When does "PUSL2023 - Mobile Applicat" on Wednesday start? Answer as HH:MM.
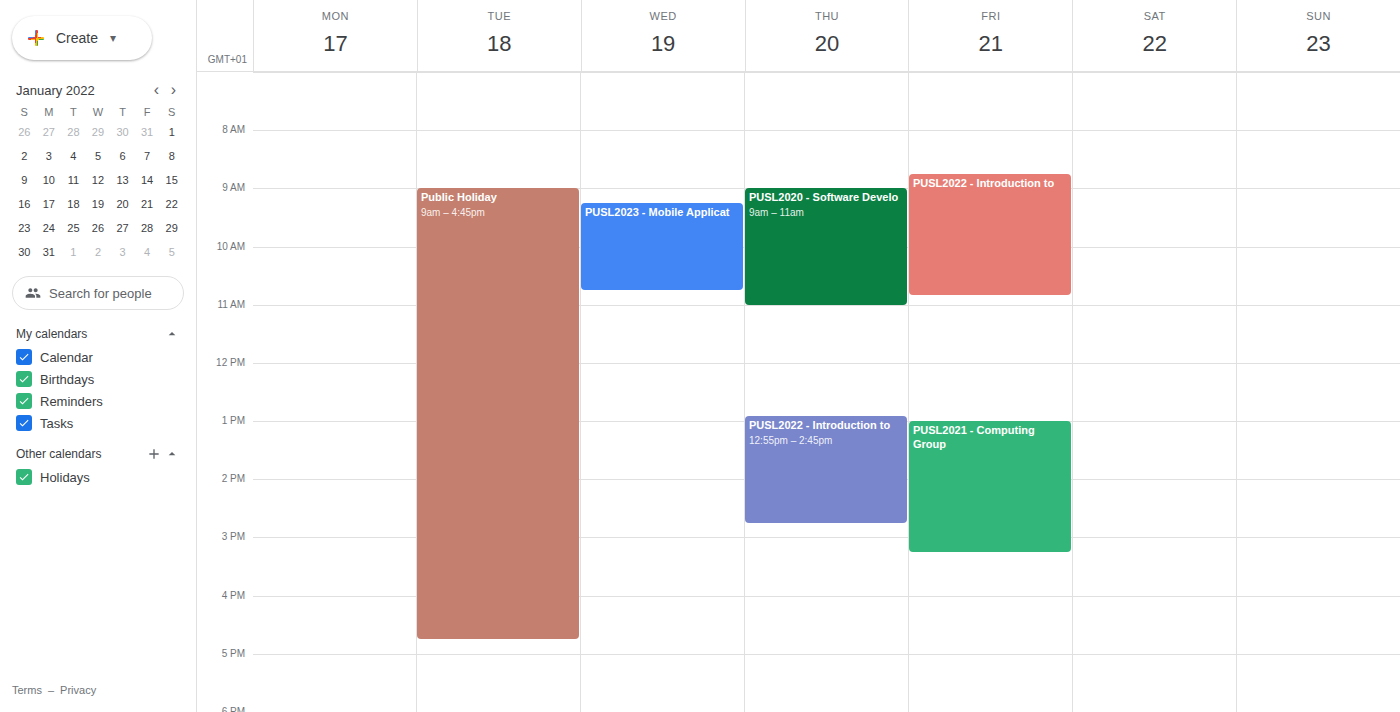
09:15